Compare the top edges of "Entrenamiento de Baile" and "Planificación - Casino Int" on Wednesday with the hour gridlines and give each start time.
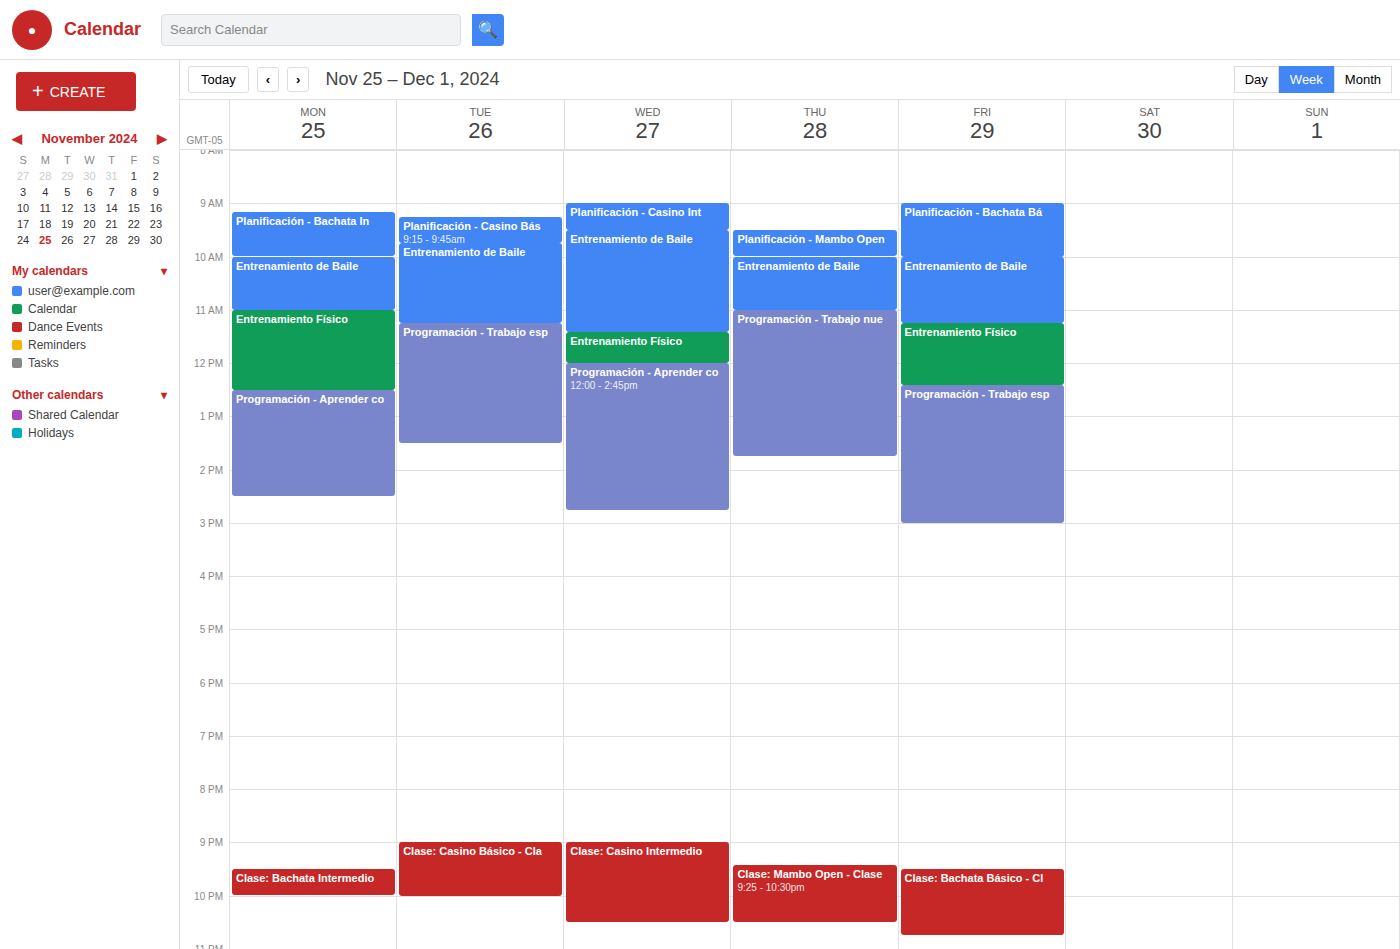
"Entrenamiento de Baile": 9:30 AM, halfway between the 9 AM and 10 AM lines. "Planificación - Casino Int": 9:00 AM, exactly on the 9 AM line.